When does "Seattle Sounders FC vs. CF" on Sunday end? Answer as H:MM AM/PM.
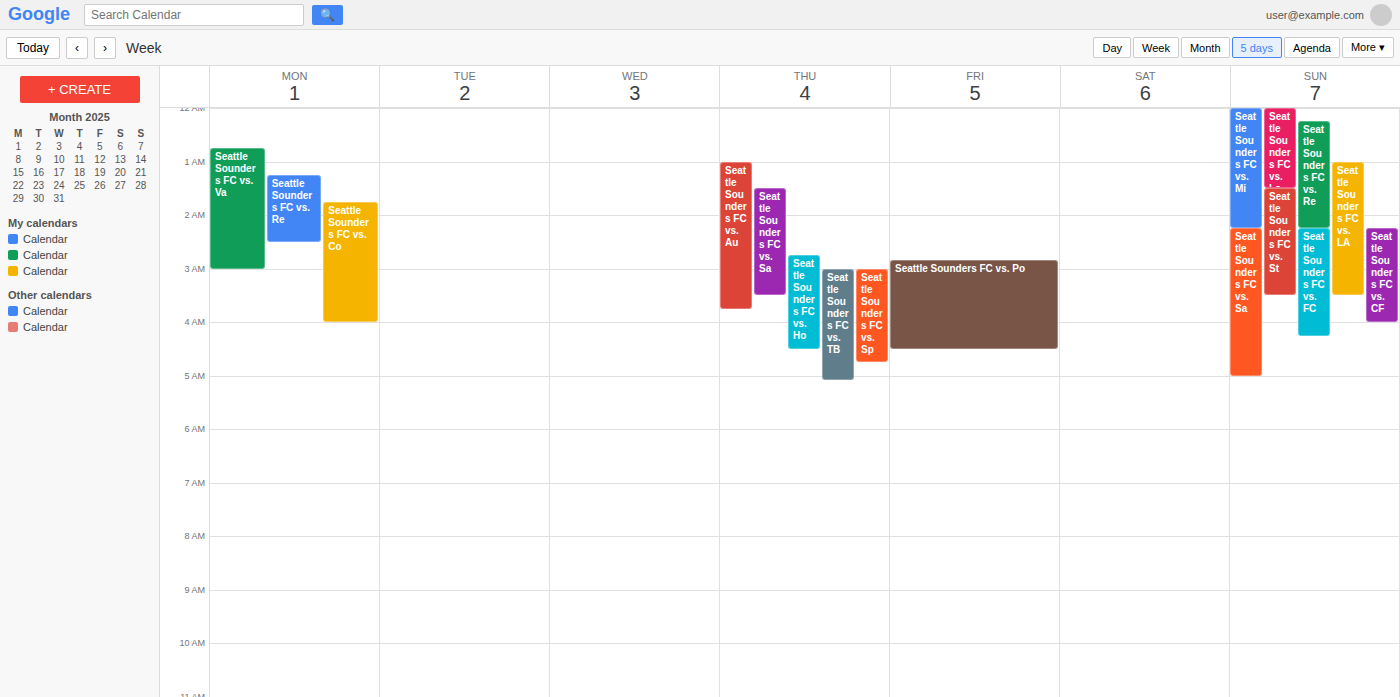
4:00 AM